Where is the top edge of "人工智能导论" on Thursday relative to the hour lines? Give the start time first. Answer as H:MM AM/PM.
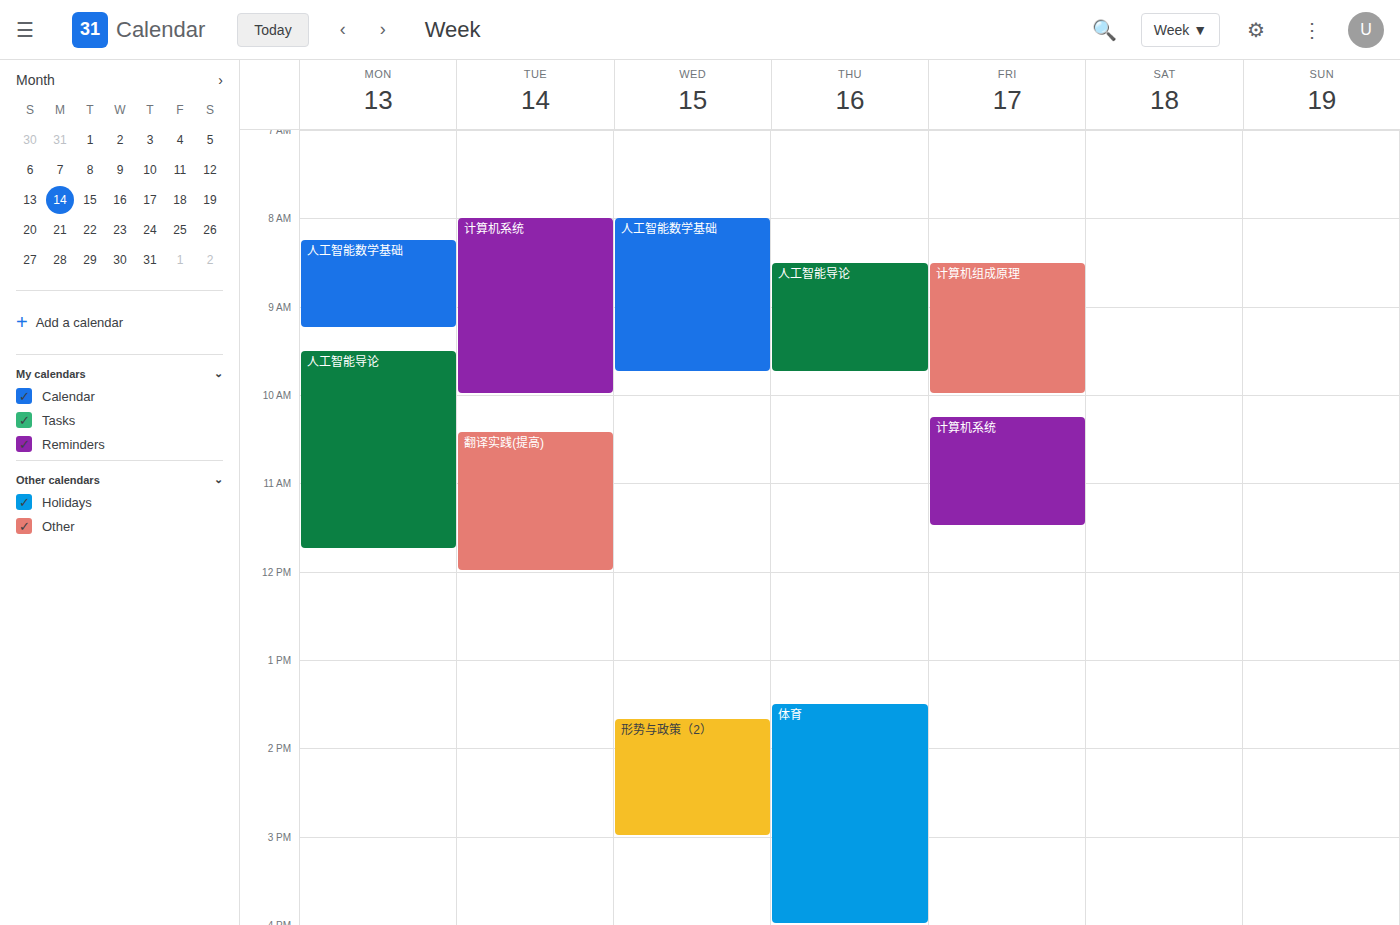
8:30 AM -- halfway between the 8 AM and 9 AM lines.